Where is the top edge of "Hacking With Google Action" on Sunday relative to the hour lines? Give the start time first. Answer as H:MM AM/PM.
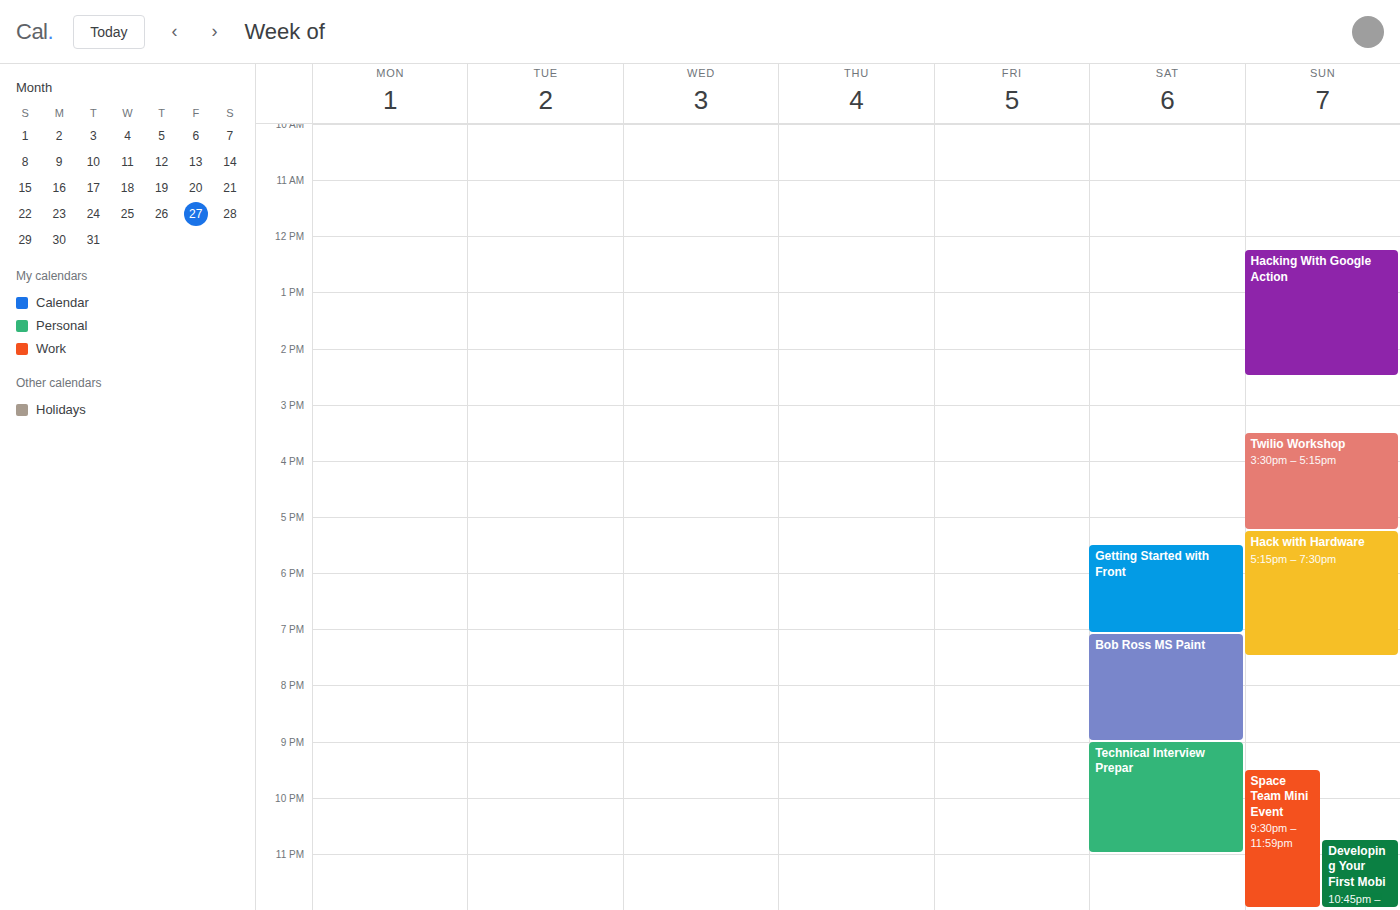
12:15 PM -- neither: a quarter of the way from the 12 PM line to the 1 PM line.